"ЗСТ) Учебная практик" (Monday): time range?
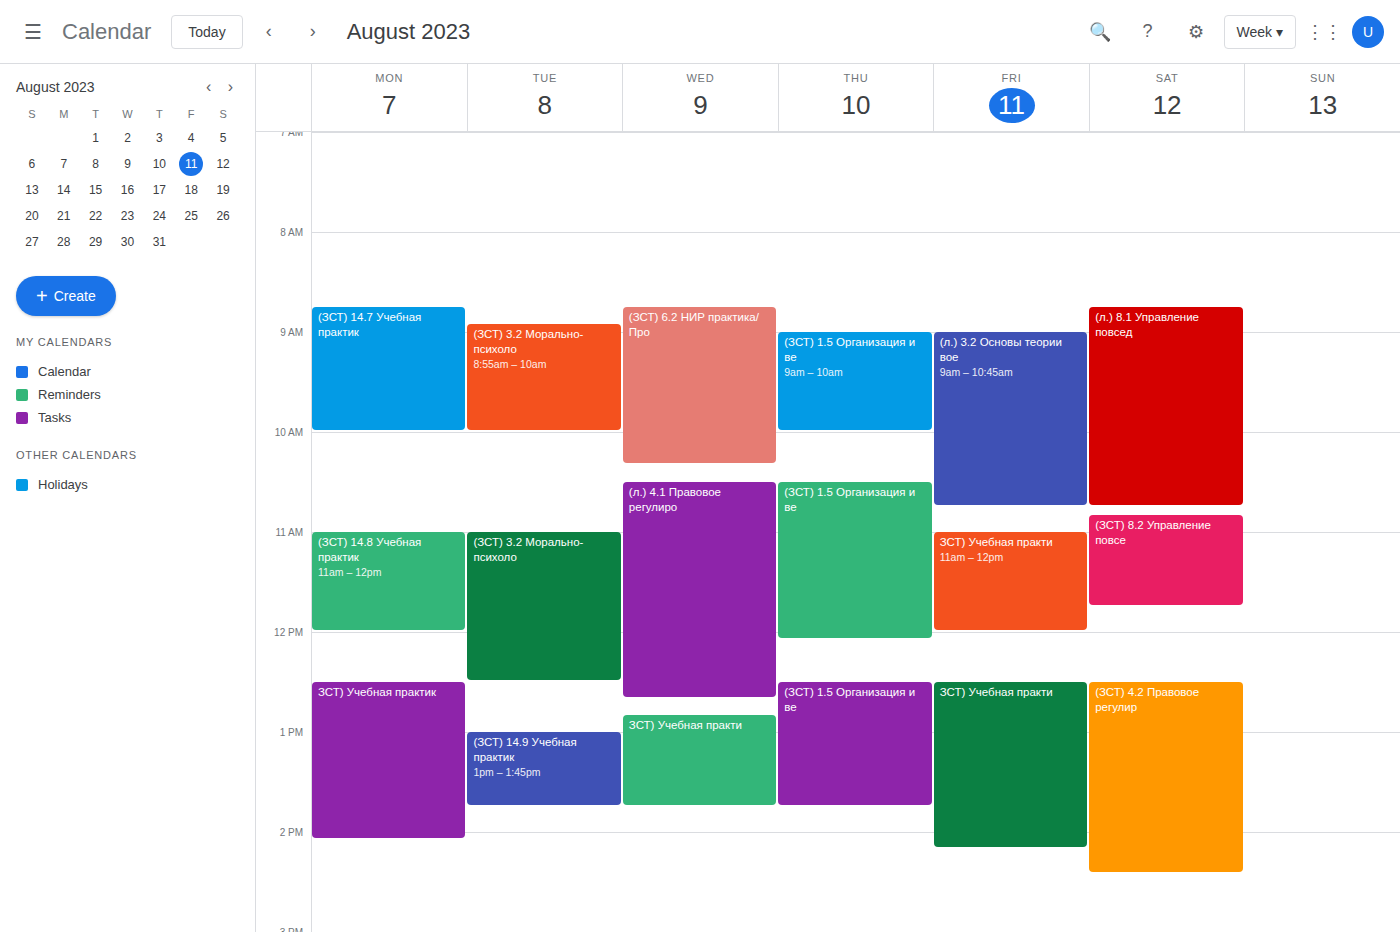
12:30 PM to 2:05 PM